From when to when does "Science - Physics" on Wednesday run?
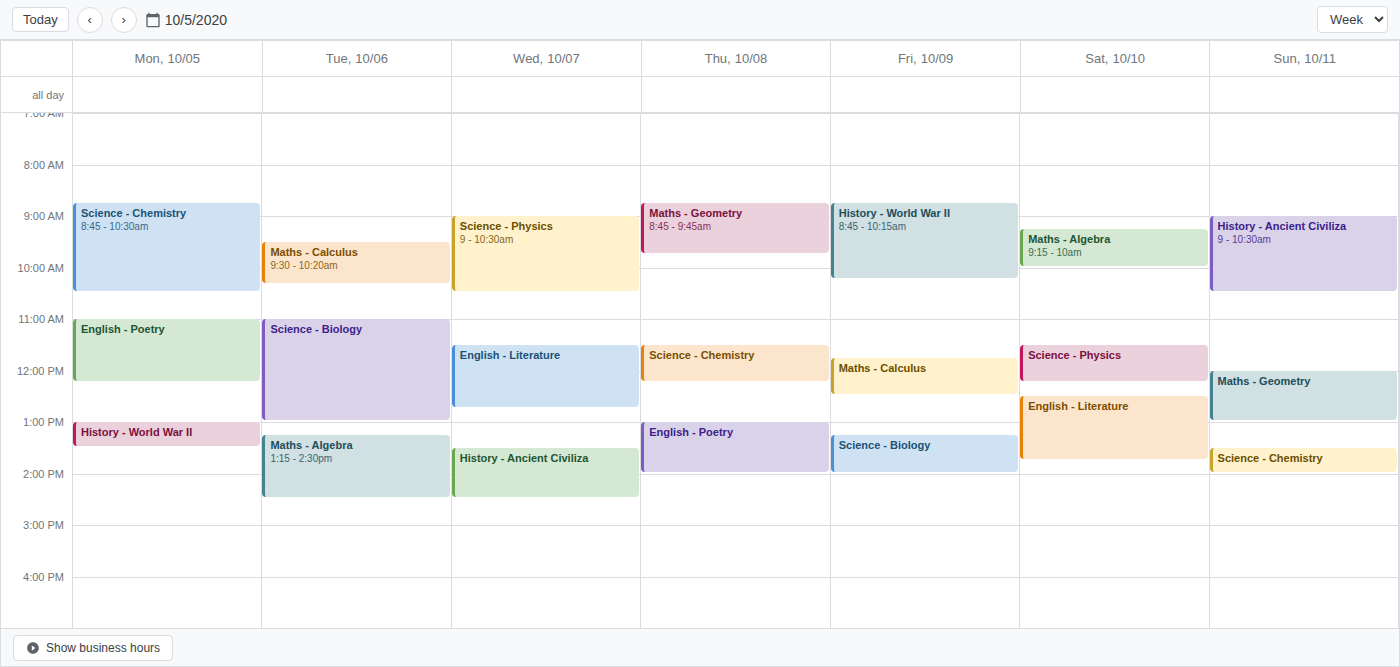
9:00 AM to 10:30 AM